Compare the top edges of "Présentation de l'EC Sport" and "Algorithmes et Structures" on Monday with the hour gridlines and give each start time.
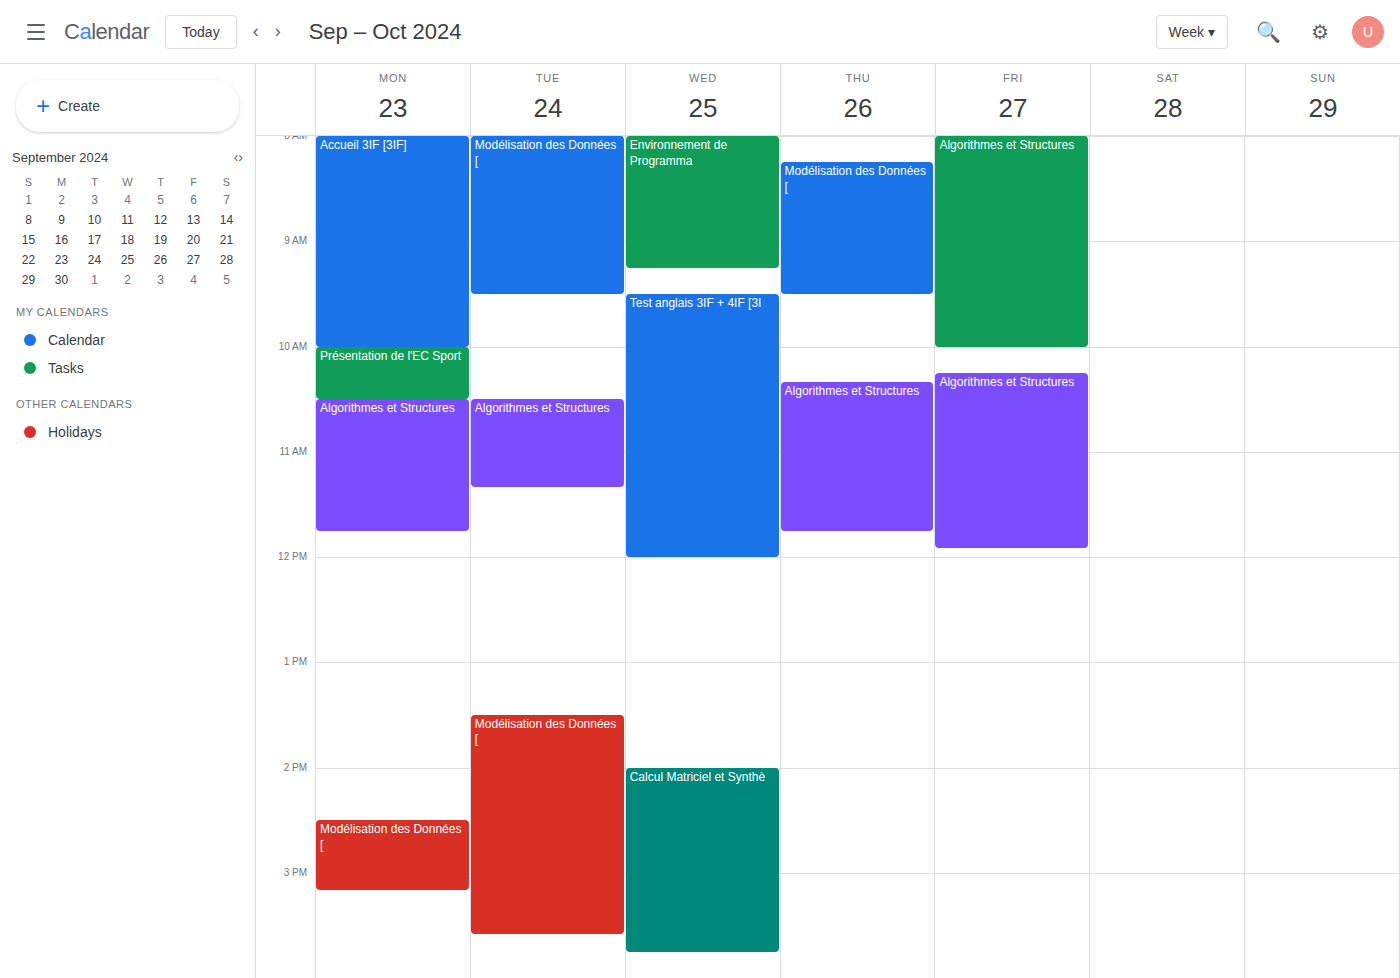
"Présentation de l'EC Sport": 10:00 AM, exactly on the 10 AM line. "Algorithmes et Structures": 10:30 AM, halfway between the 10 AM and 11 AM lines.